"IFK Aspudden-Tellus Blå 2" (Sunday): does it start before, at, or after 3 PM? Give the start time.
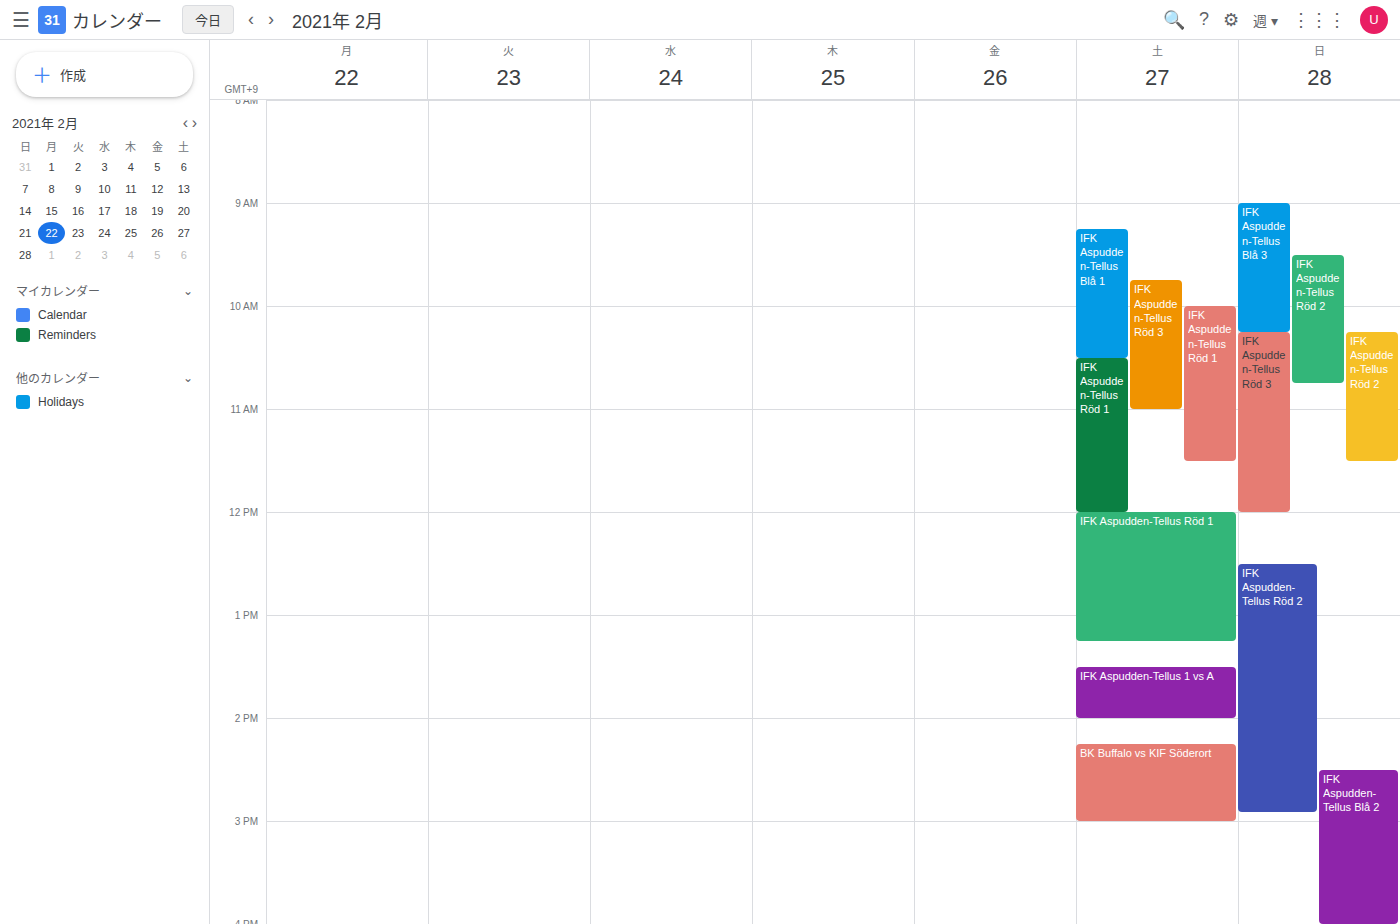
2:30 PM -- before 3 PM, 30 minutes above the 3 PM line.